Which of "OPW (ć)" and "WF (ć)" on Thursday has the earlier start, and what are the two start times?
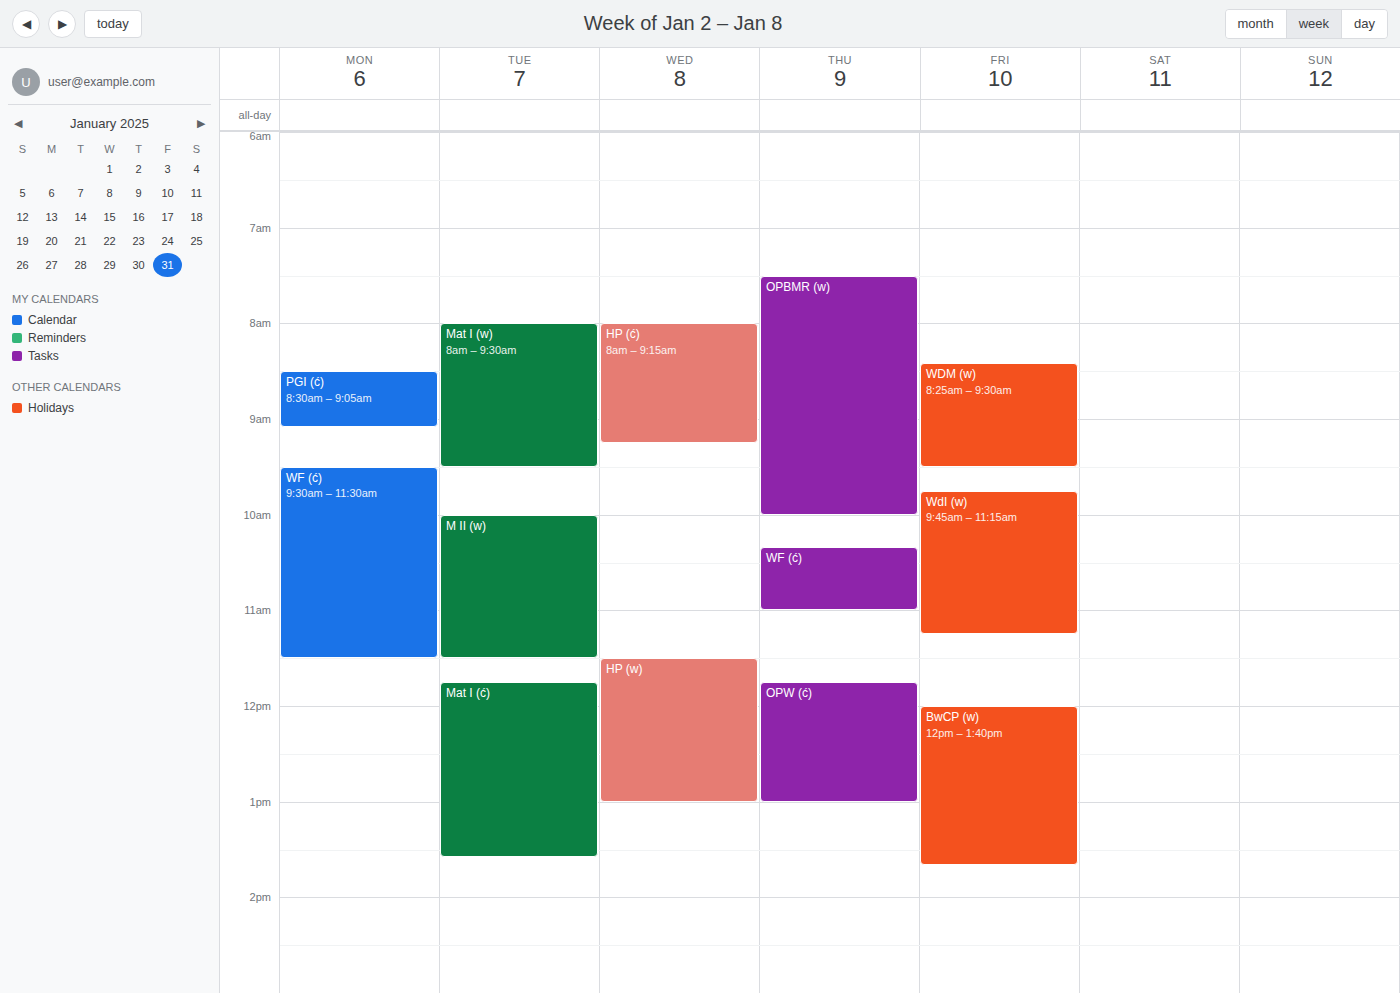
"WF (ć)" 10:20; "OPW (ć)" 11:45.